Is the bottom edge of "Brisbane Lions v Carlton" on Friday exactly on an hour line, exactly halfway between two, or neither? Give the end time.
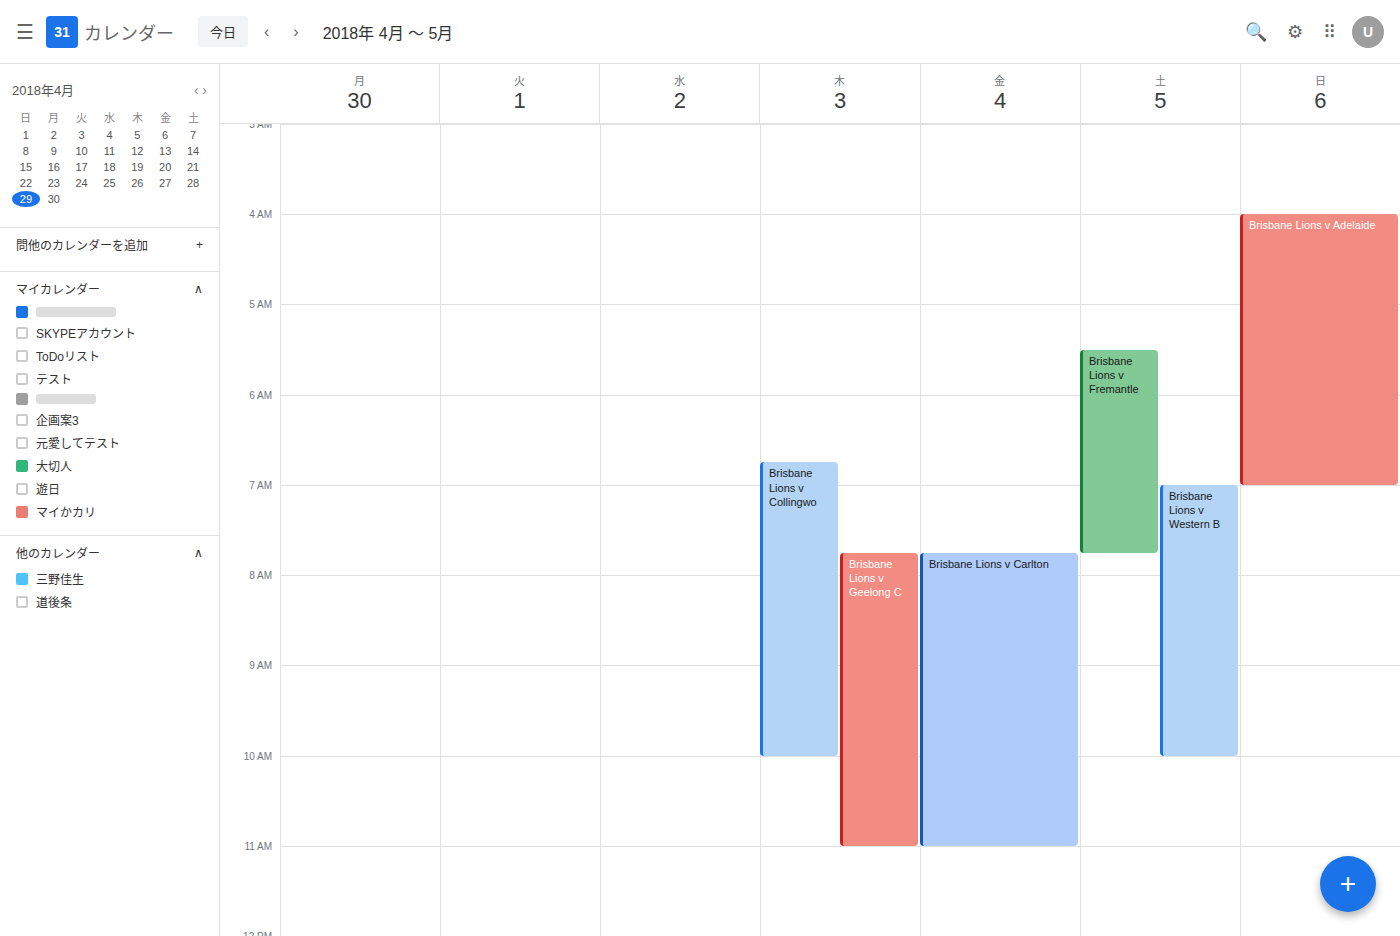
11:00 AM -- exactly on the 11 AM line.